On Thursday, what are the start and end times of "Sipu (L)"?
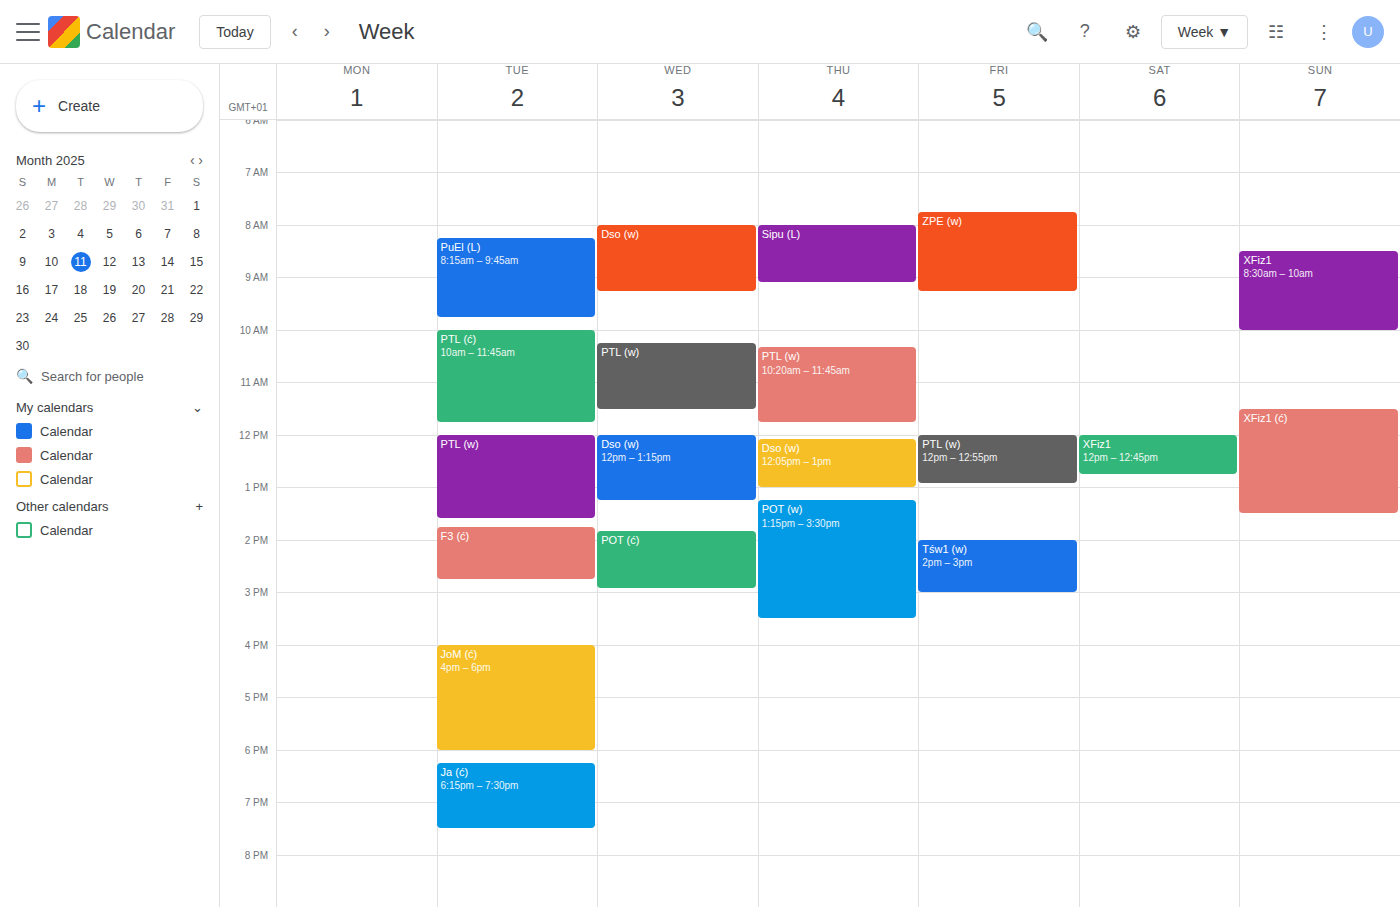
8:00 AM to 9:05 AM